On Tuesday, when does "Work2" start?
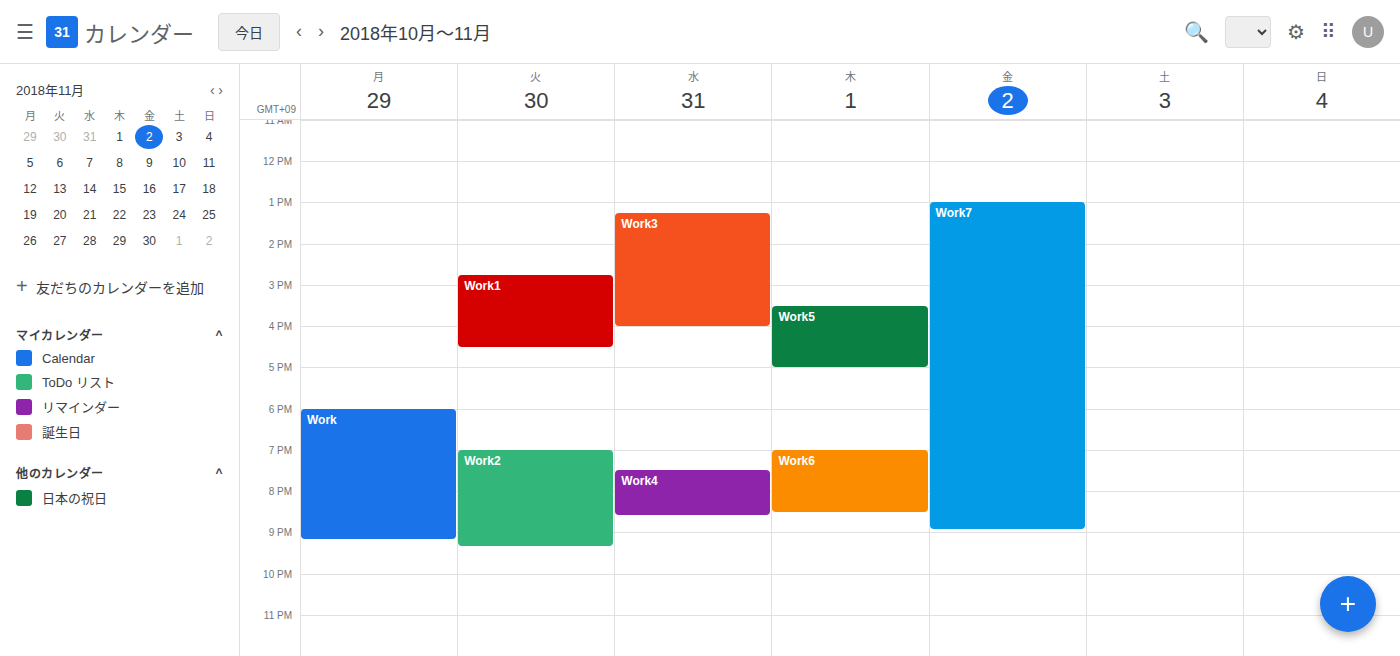
7:00 PM